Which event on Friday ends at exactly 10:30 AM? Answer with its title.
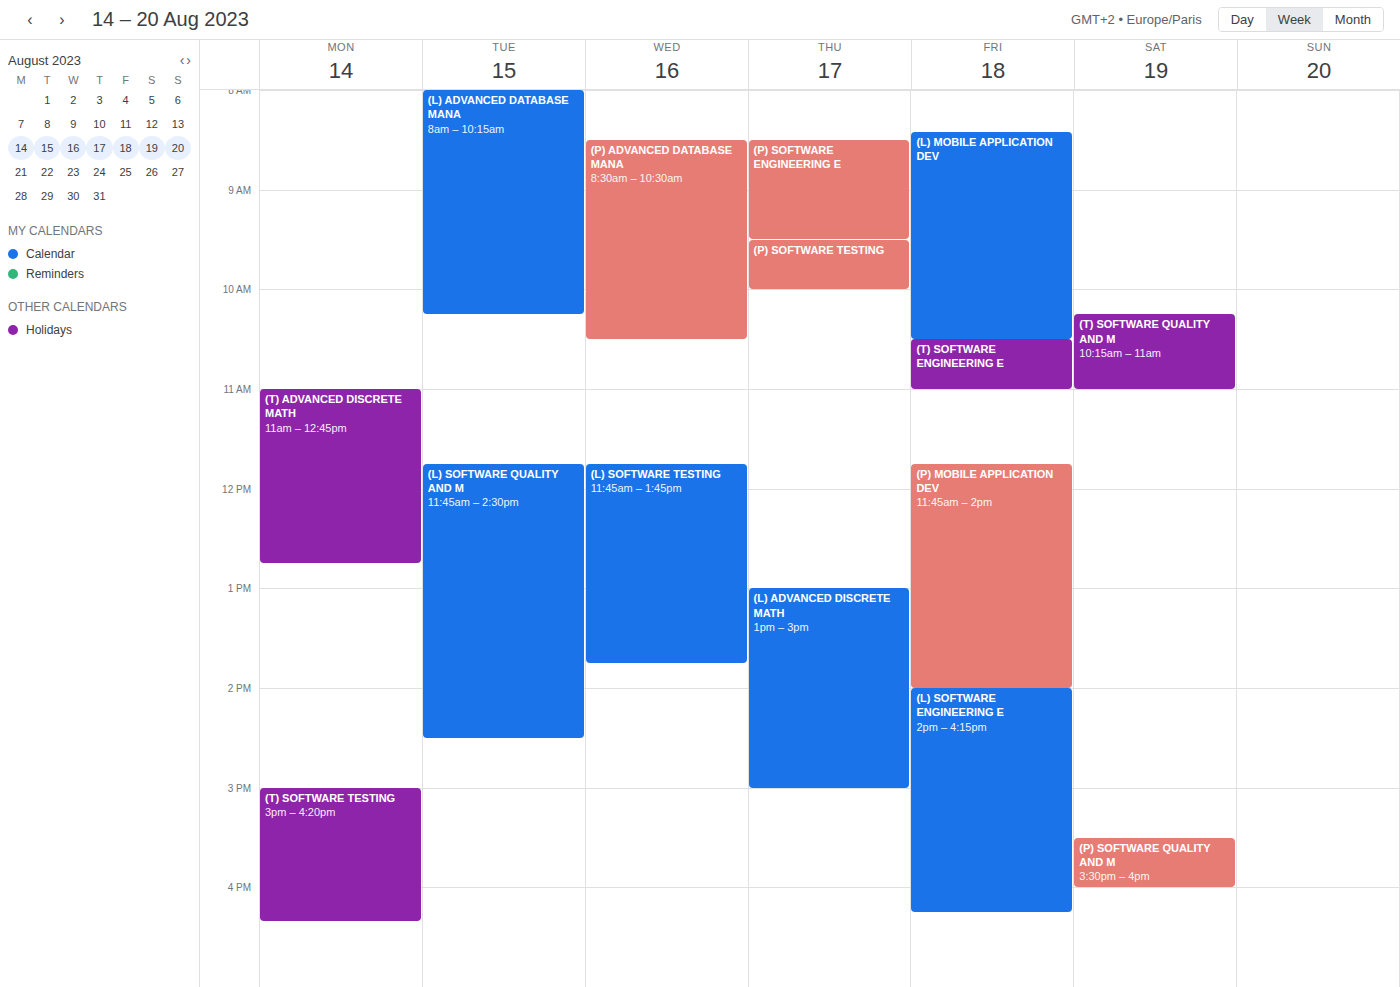
"(L) MOBILE APPLICATION DEV"